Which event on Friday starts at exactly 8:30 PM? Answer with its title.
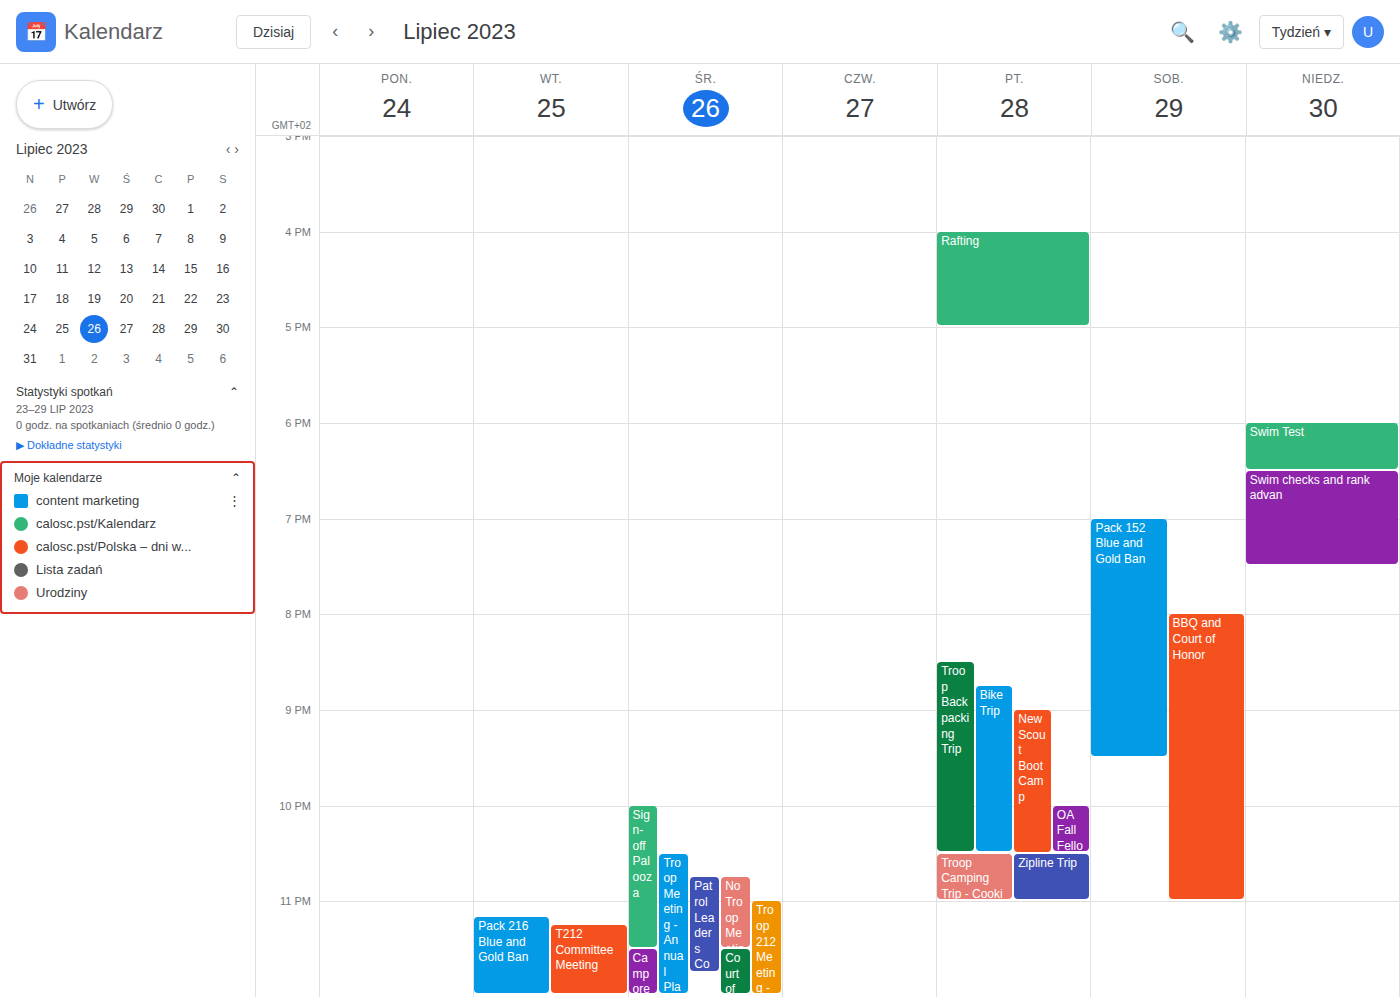
"Troop Backpacking Trip"